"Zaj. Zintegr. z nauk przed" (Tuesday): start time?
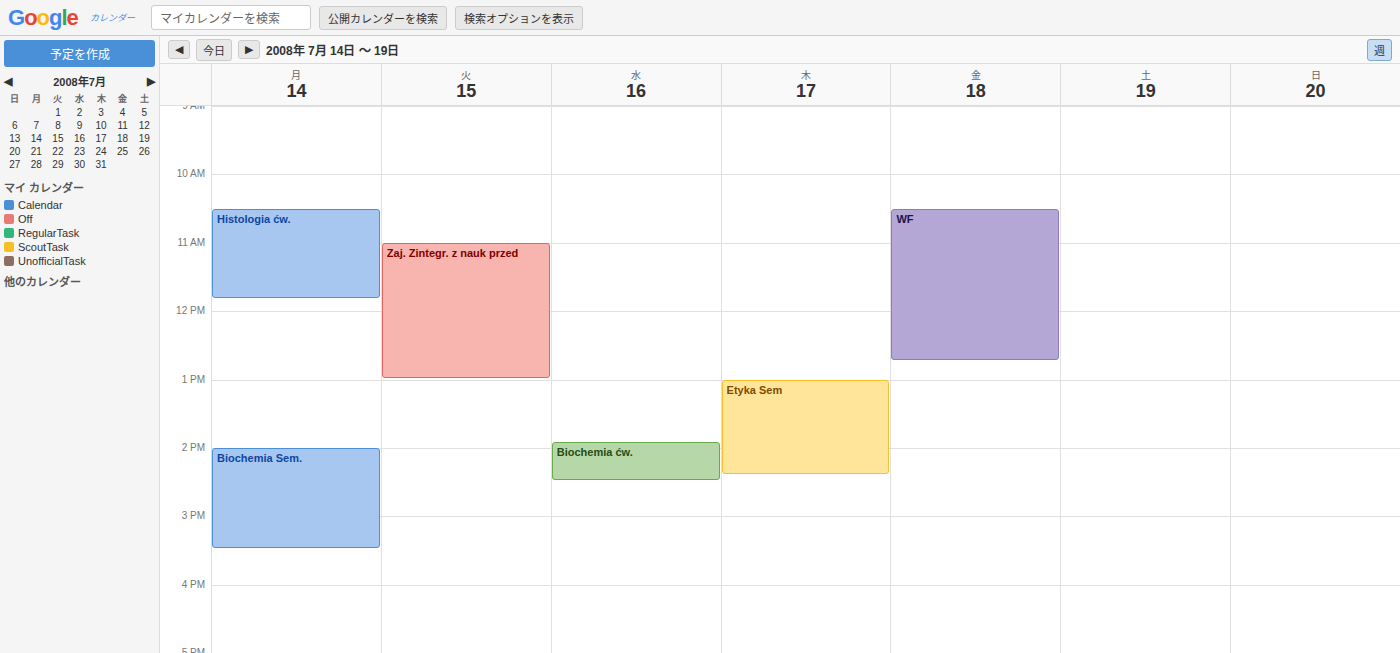
11:00 AM